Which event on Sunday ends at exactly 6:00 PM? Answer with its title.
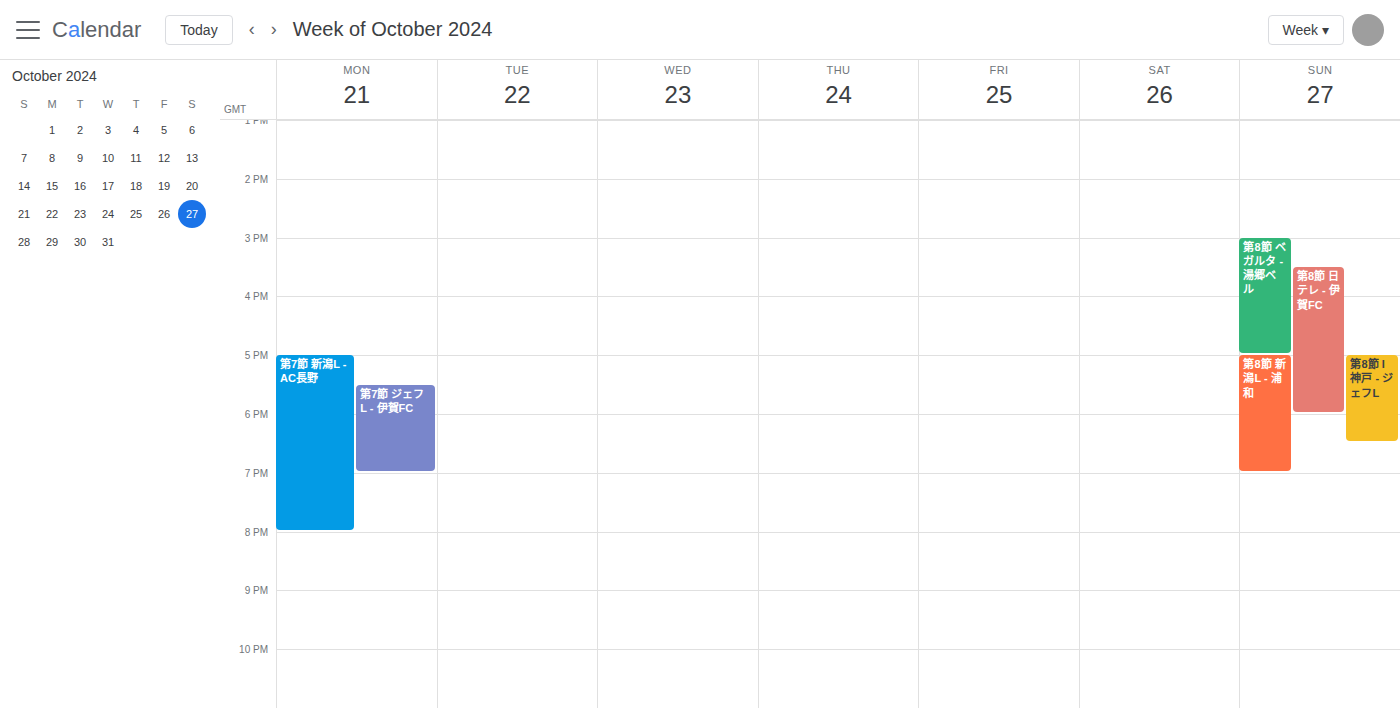
"第8節 日テレ - 伊賀FC"